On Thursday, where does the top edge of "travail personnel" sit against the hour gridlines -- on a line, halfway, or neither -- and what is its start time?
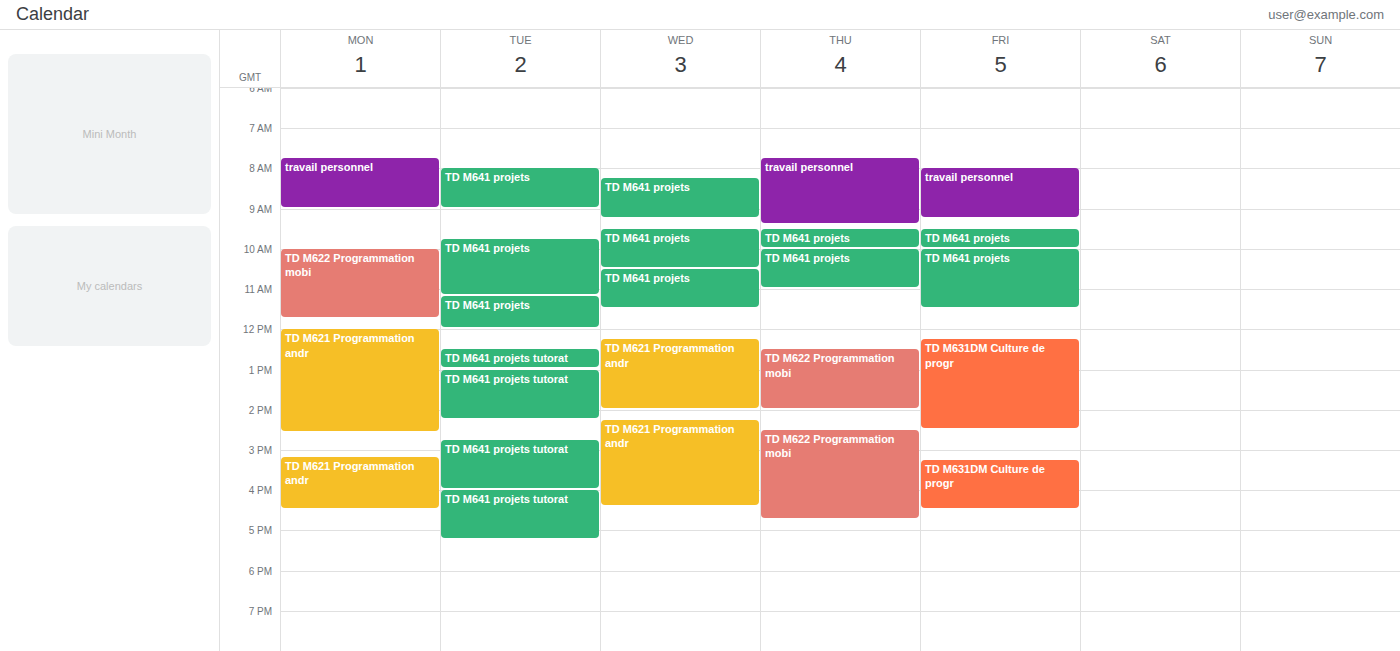
7:45 AM -- neither: three quarters of the way from the 7 AM line to the 8 AM line.